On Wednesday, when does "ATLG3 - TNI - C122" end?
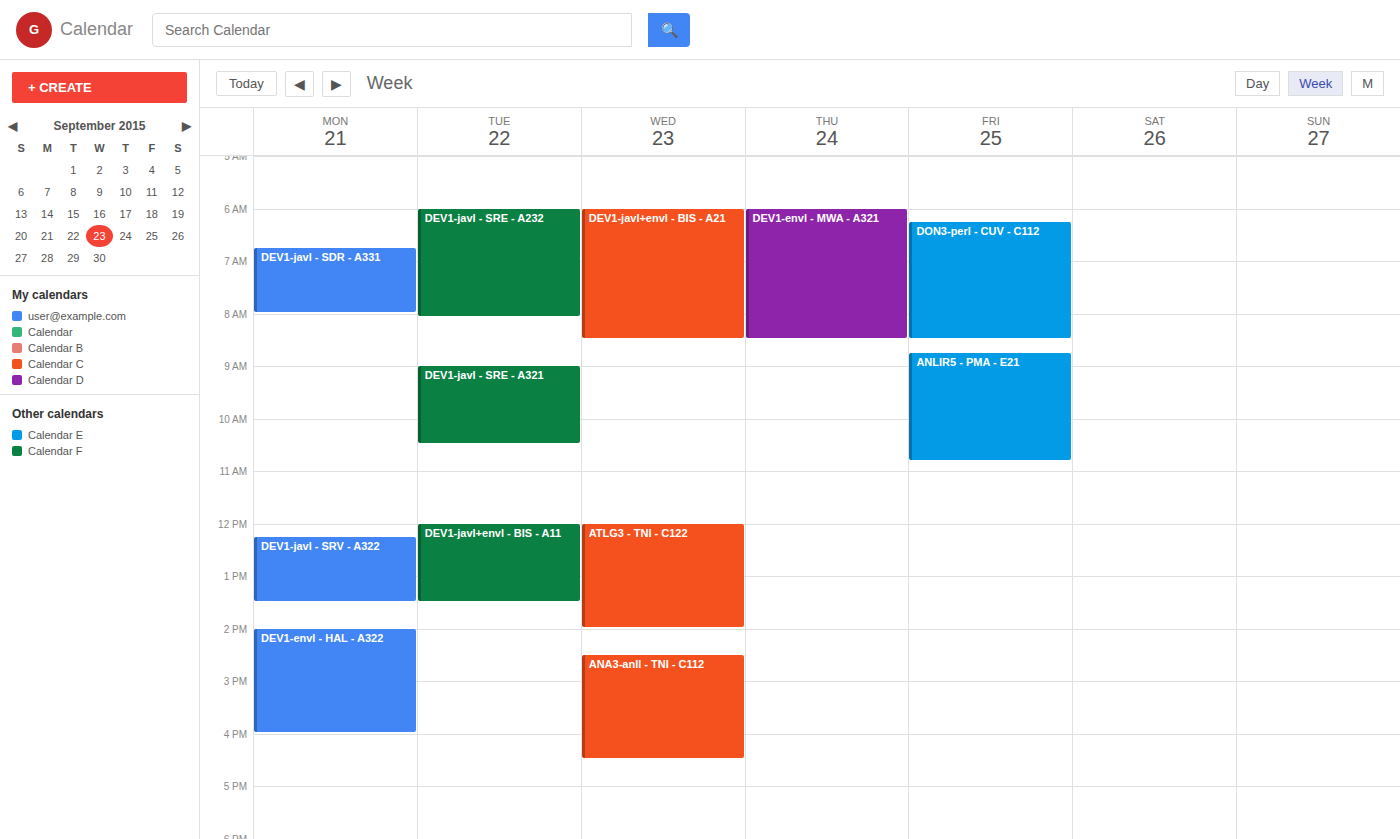
2:00 PM